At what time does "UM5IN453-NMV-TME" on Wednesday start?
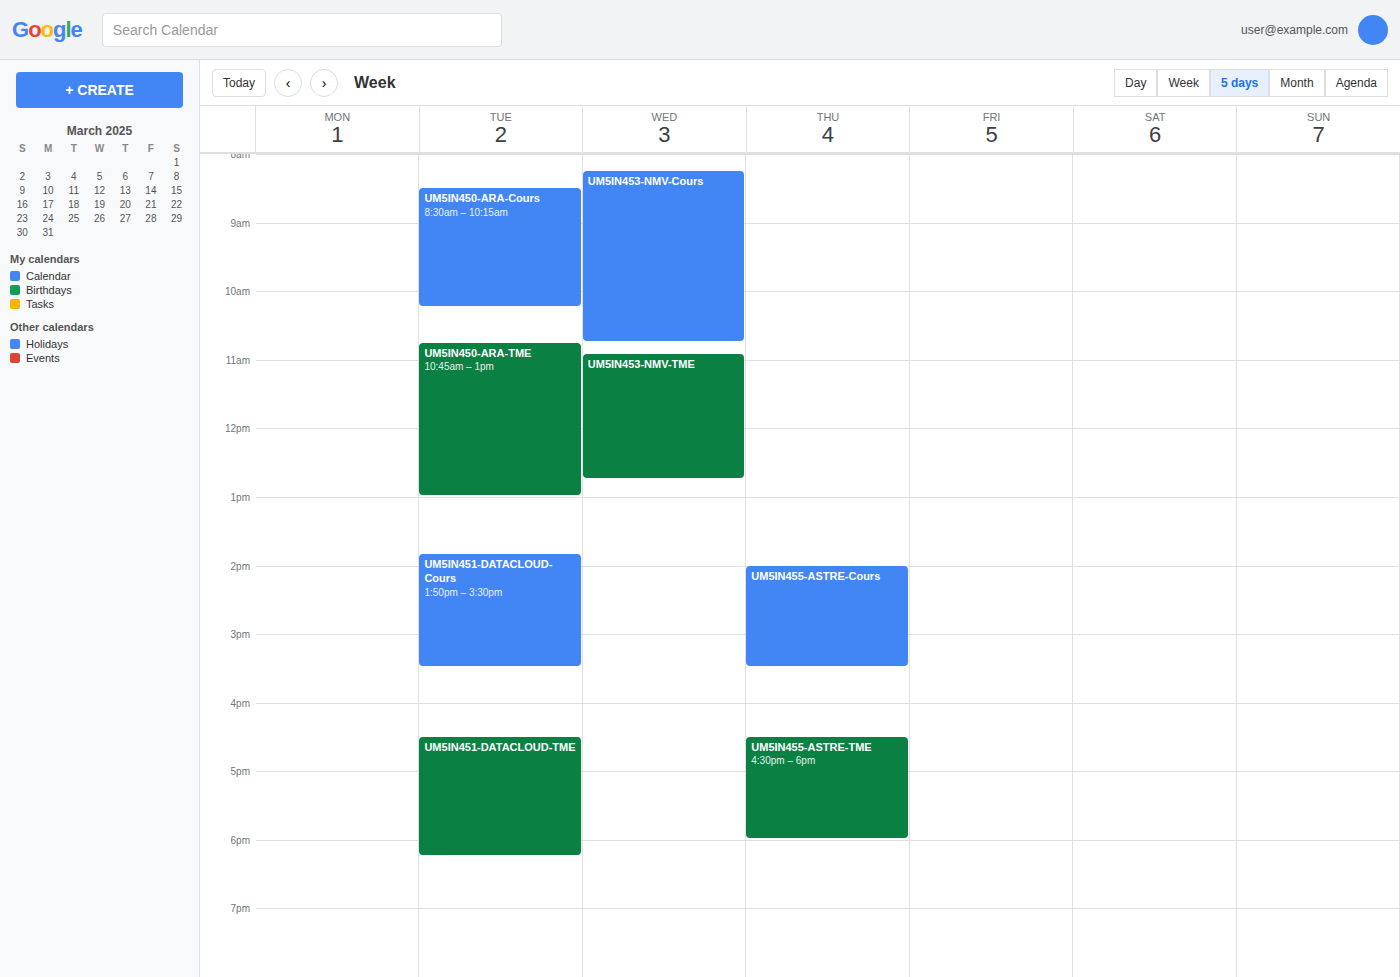
10:55 AM